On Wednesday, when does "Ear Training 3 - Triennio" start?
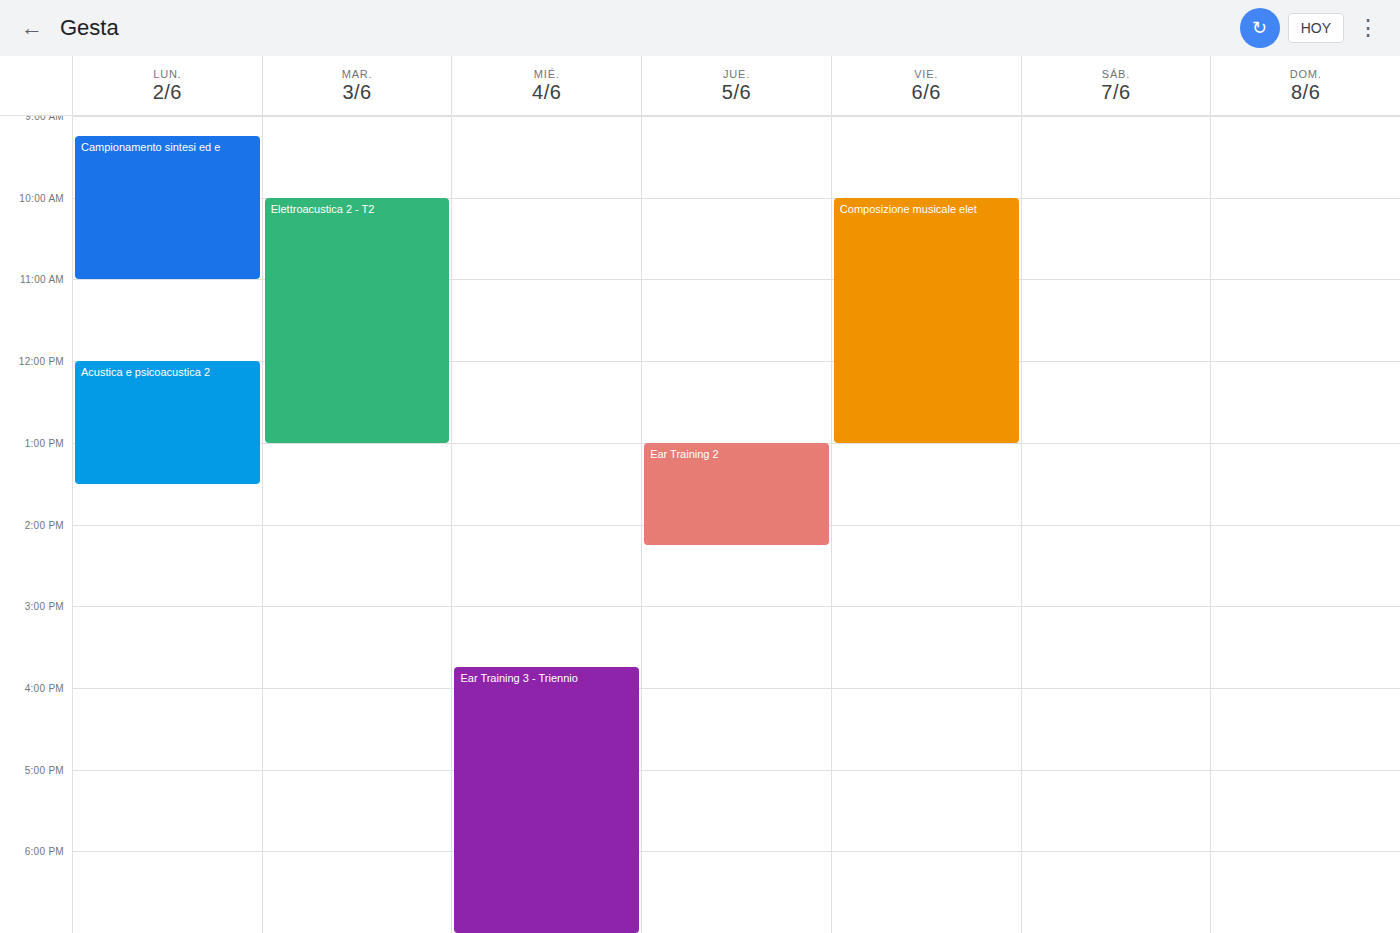
3:45 PM